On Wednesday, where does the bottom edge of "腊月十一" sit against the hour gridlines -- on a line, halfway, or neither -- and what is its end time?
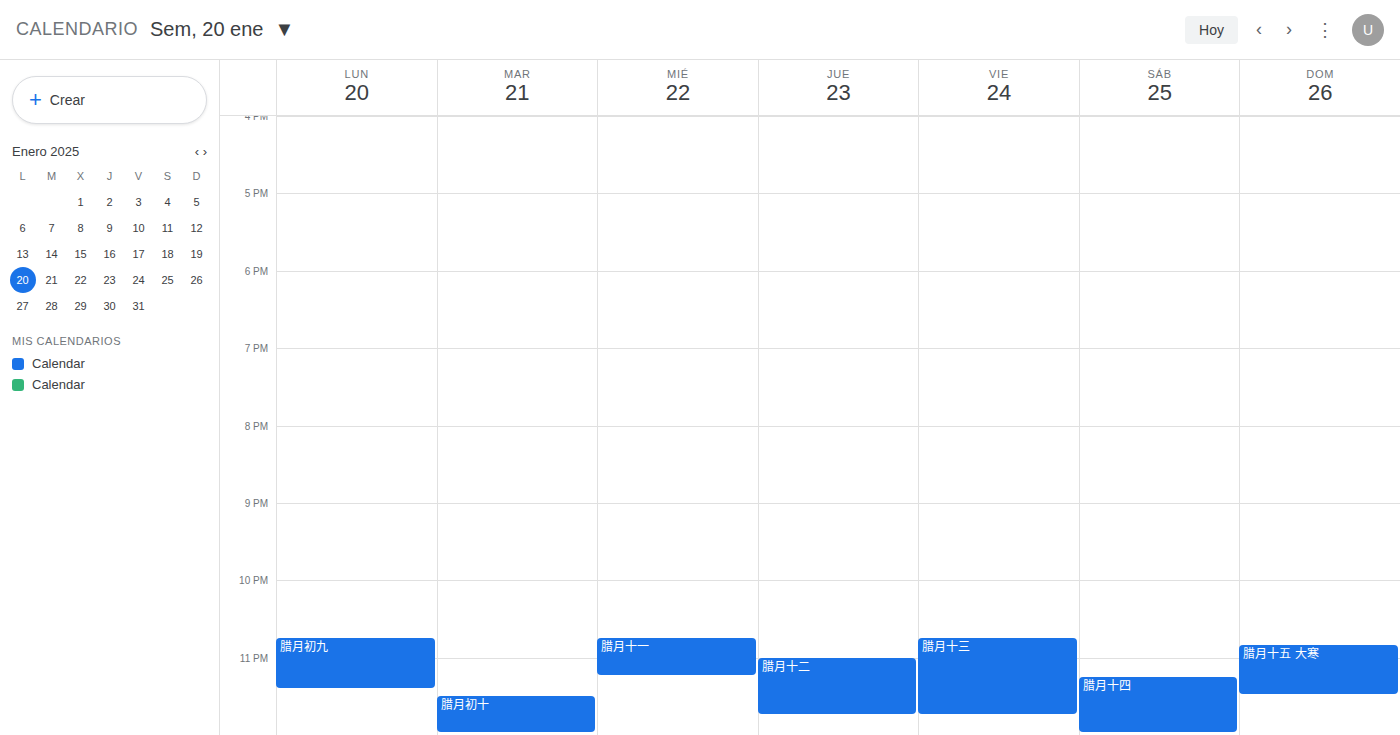
11:15 PM -- neither: a quarter of the way from the 11 PM line to the 12 AM line.